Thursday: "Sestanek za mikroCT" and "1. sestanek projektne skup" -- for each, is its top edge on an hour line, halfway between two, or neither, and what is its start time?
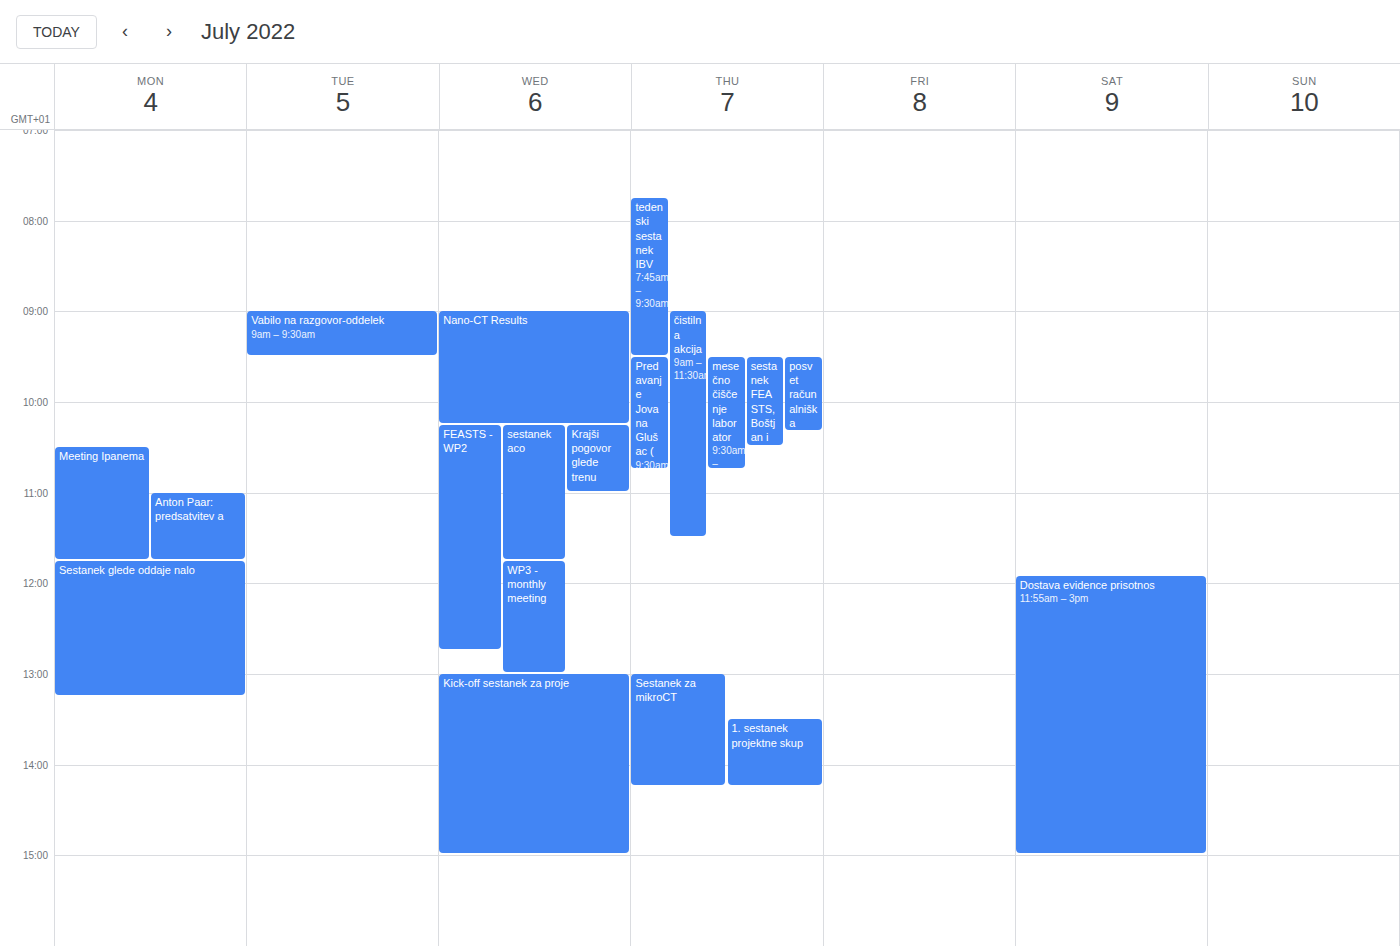
"Sestanek za mikroCT": 13:00, exactly on the 13:00 line. "1. sestanek projektne skup": 13:30, halfway between the 13:00 and 14:00 lines.